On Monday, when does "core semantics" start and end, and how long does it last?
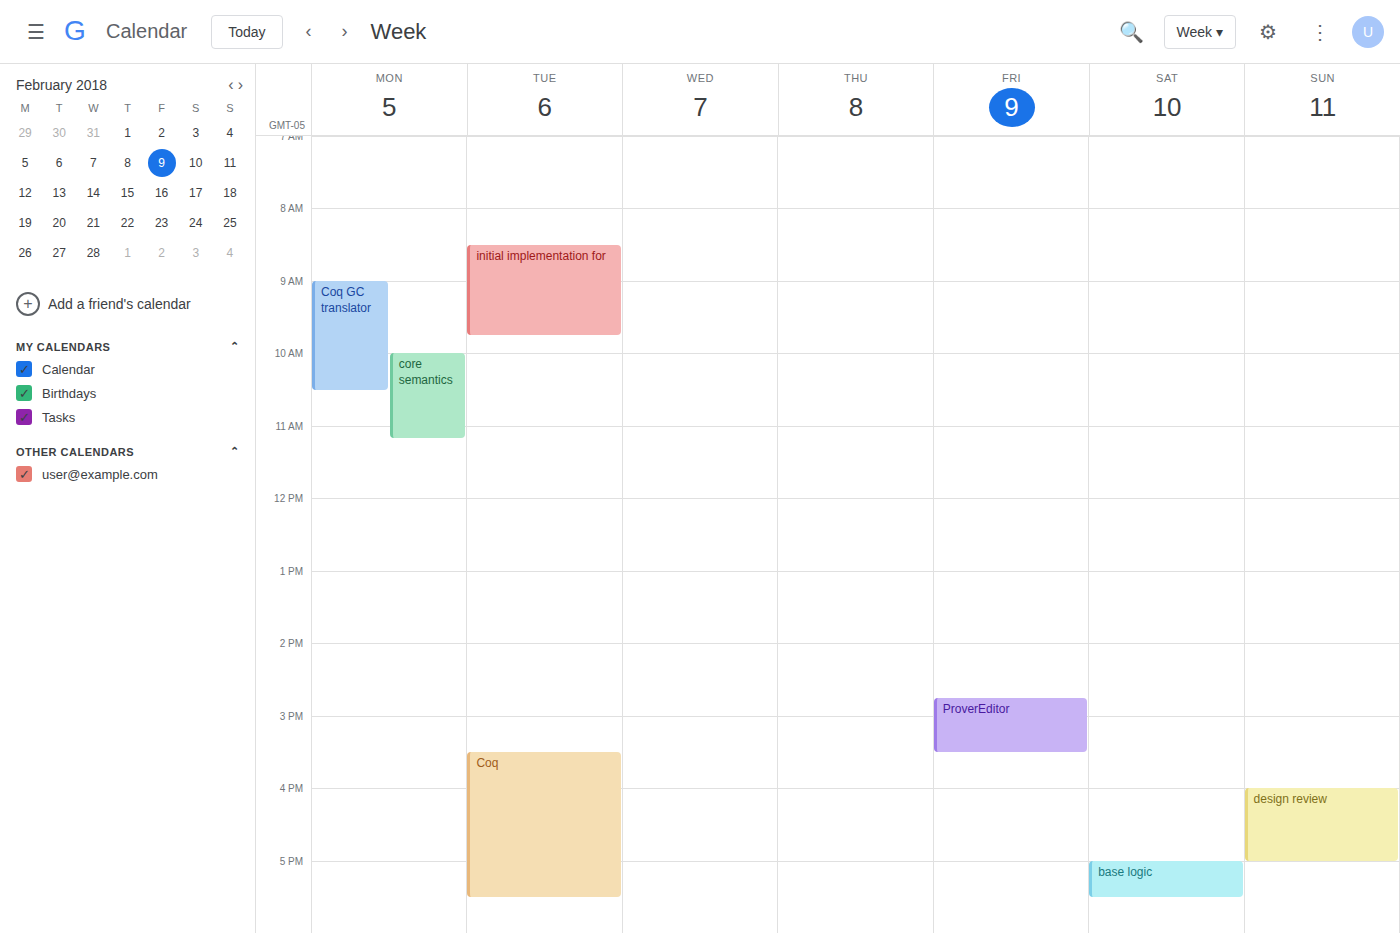
10:00 AM to 11:10 AM, 1 hour 10 minutes